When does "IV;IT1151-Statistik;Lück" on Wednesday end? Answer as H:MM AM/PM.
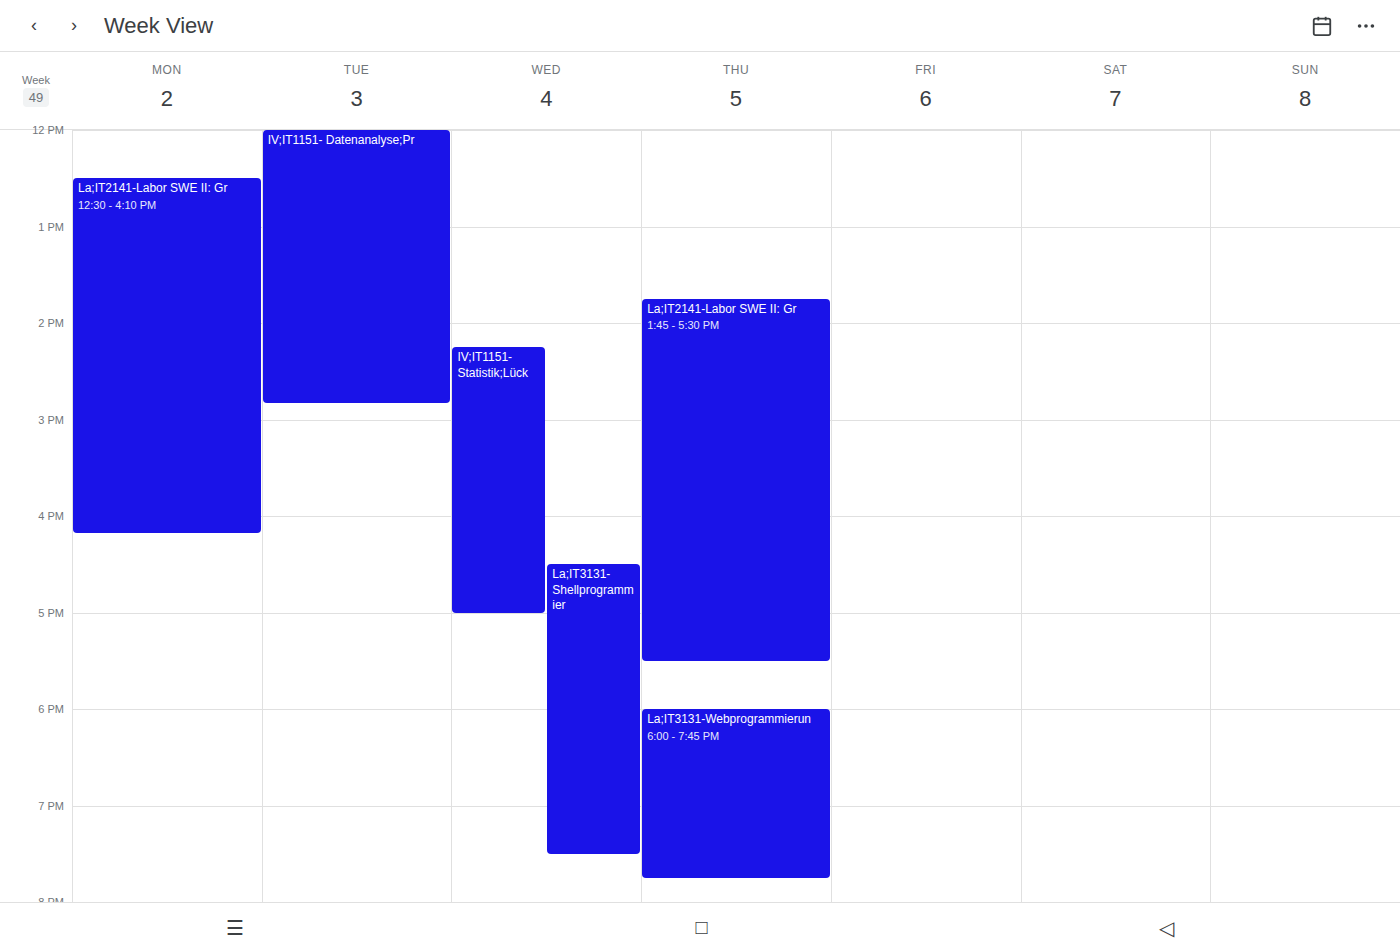
5:00 PM